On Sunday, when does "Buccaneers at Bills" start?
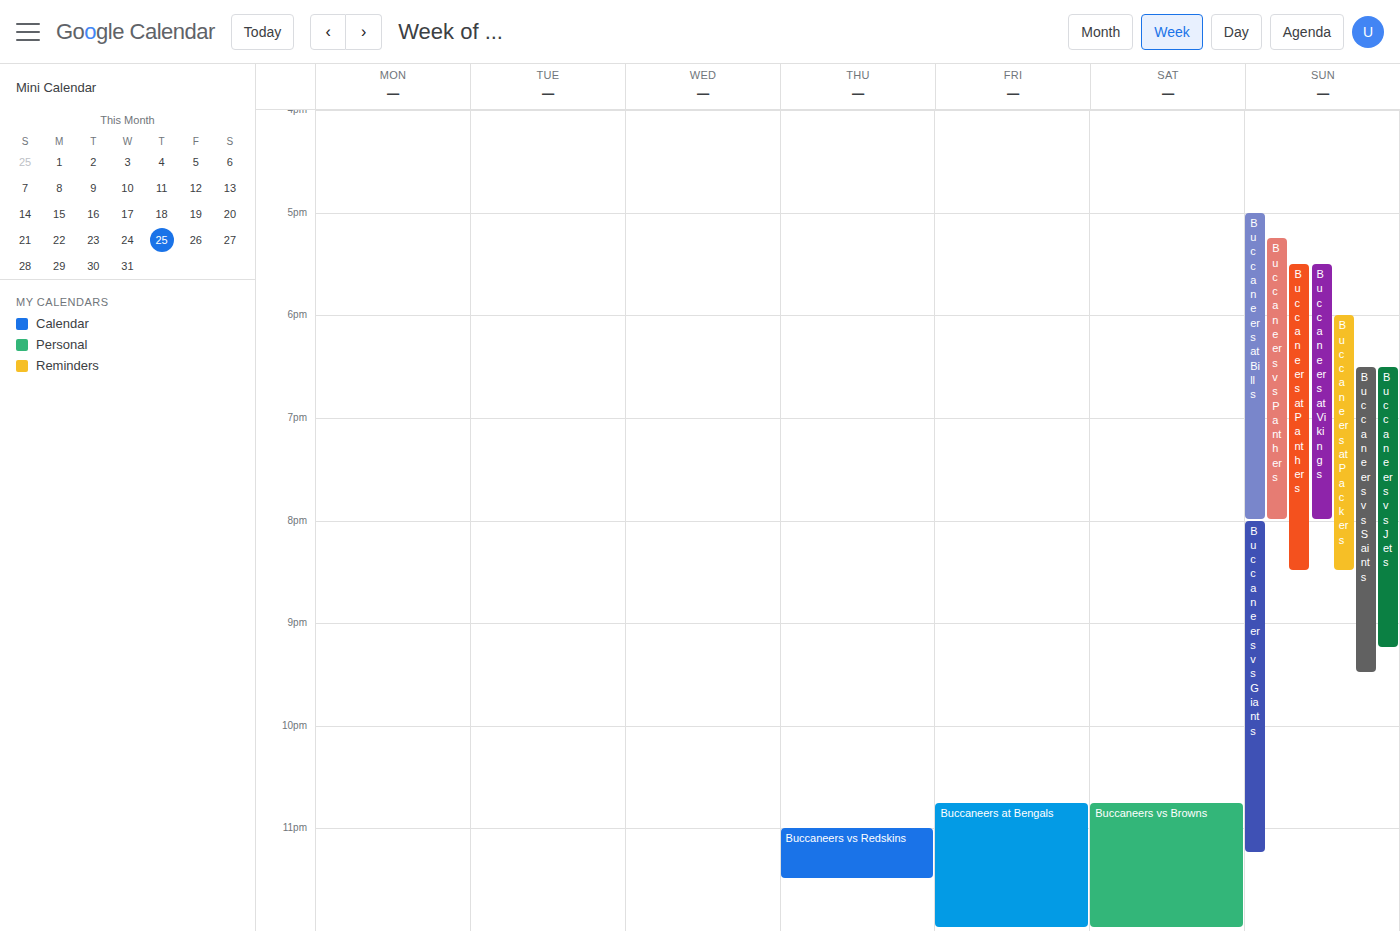
5:00 PM